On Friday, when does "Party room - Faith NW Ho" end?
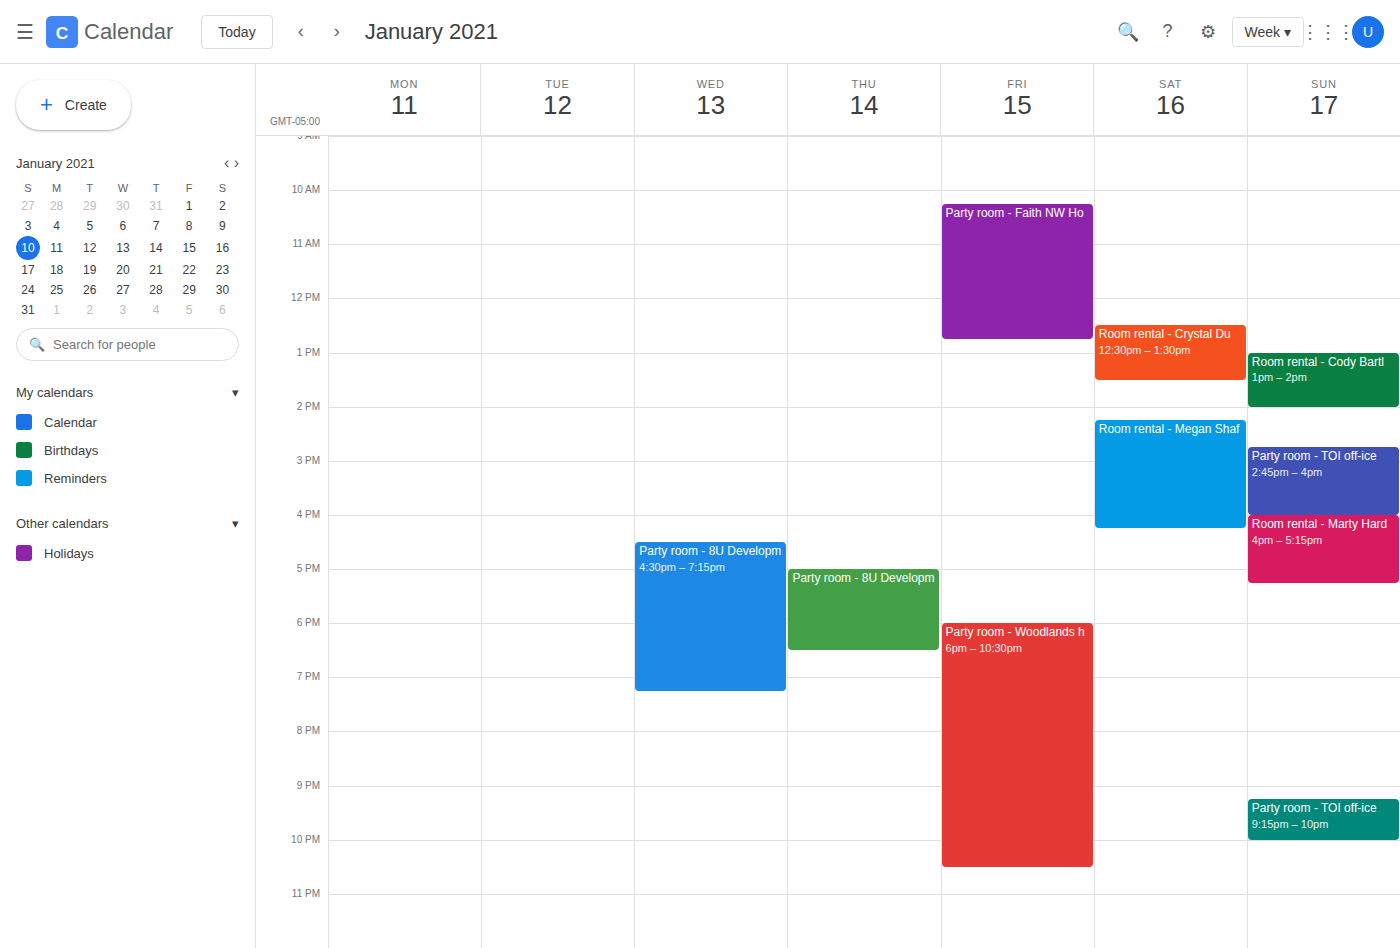
12:45 PM